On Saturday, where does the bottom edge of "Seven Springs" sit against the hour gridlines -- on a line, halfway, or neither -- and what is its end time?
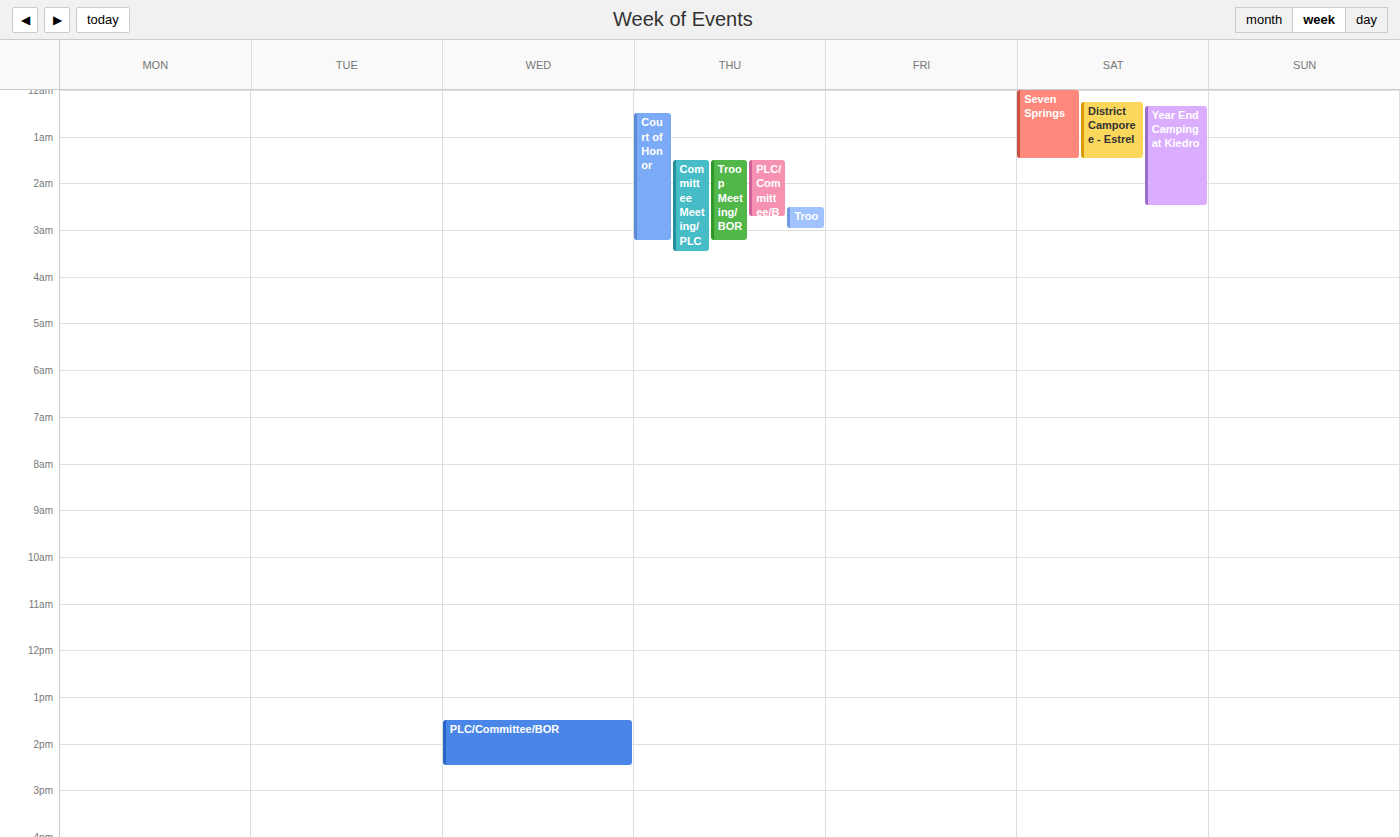
1:30 AM -- halfway between the 1 AM and 2 AM lines.